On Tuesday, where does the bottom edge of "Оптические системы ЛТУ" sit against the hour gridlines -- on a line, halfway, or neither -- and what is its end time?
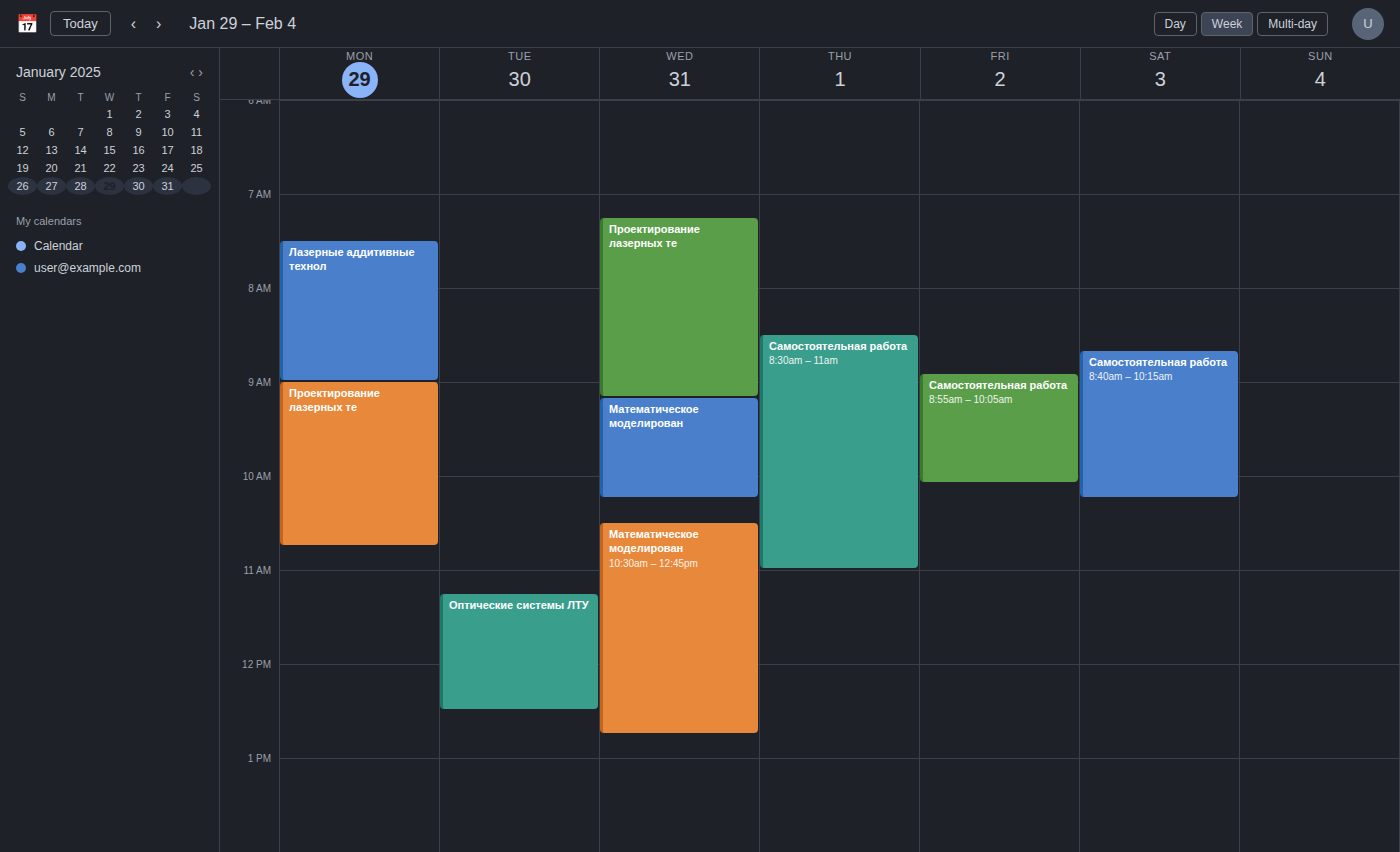
12:30 PM -- halfway between the 12 PM and 1 PM lines.